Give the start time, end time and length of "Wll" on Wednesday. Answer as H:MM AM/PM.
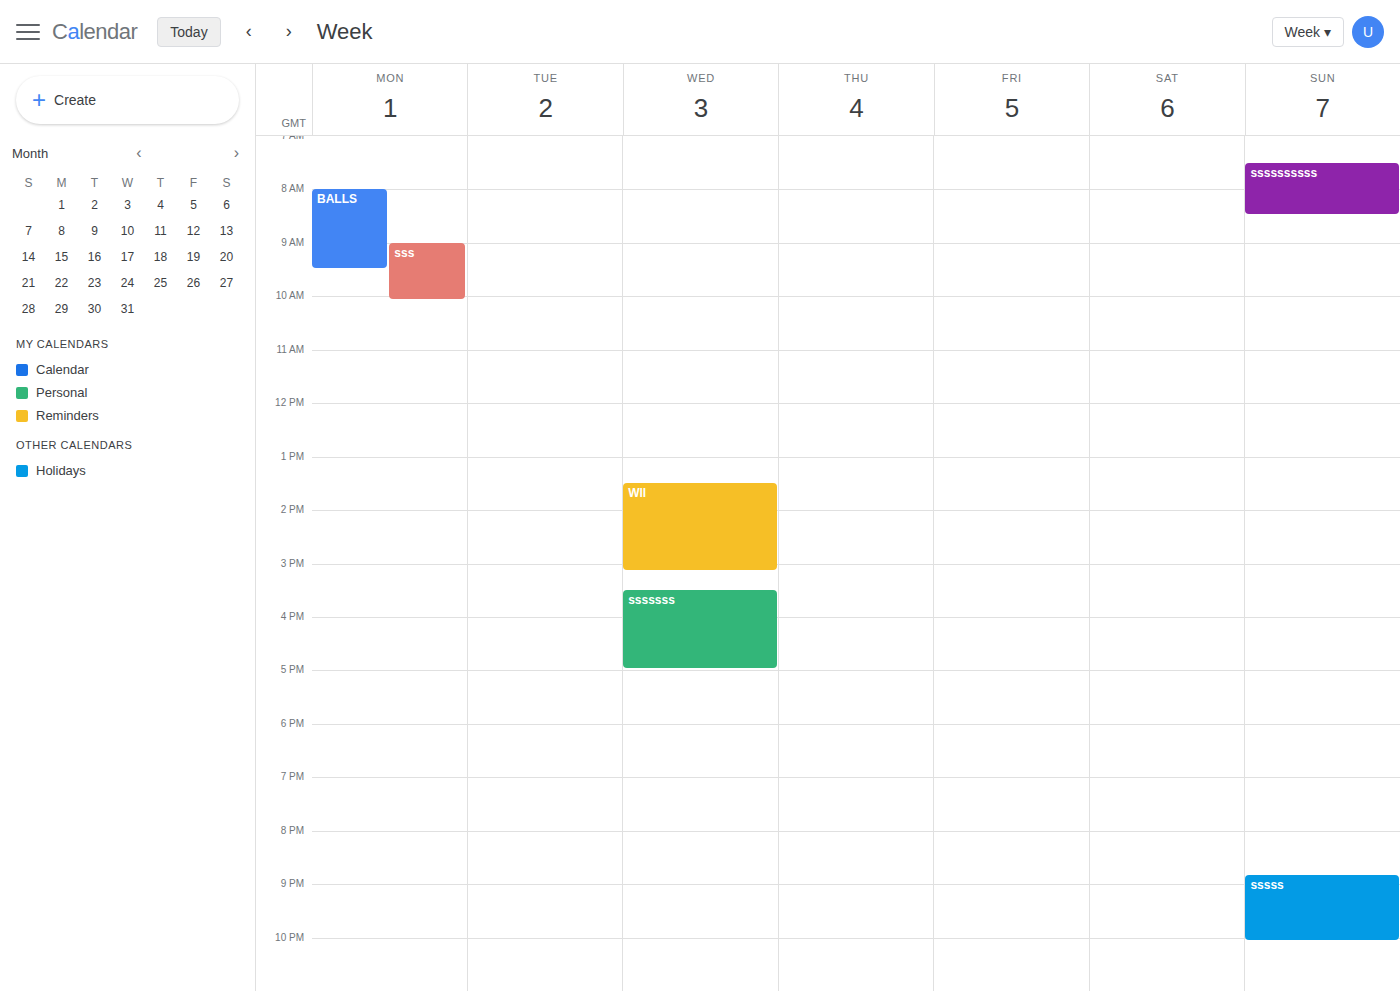
1:30 PM to 3:10 PM, 1 hour 40 minutes